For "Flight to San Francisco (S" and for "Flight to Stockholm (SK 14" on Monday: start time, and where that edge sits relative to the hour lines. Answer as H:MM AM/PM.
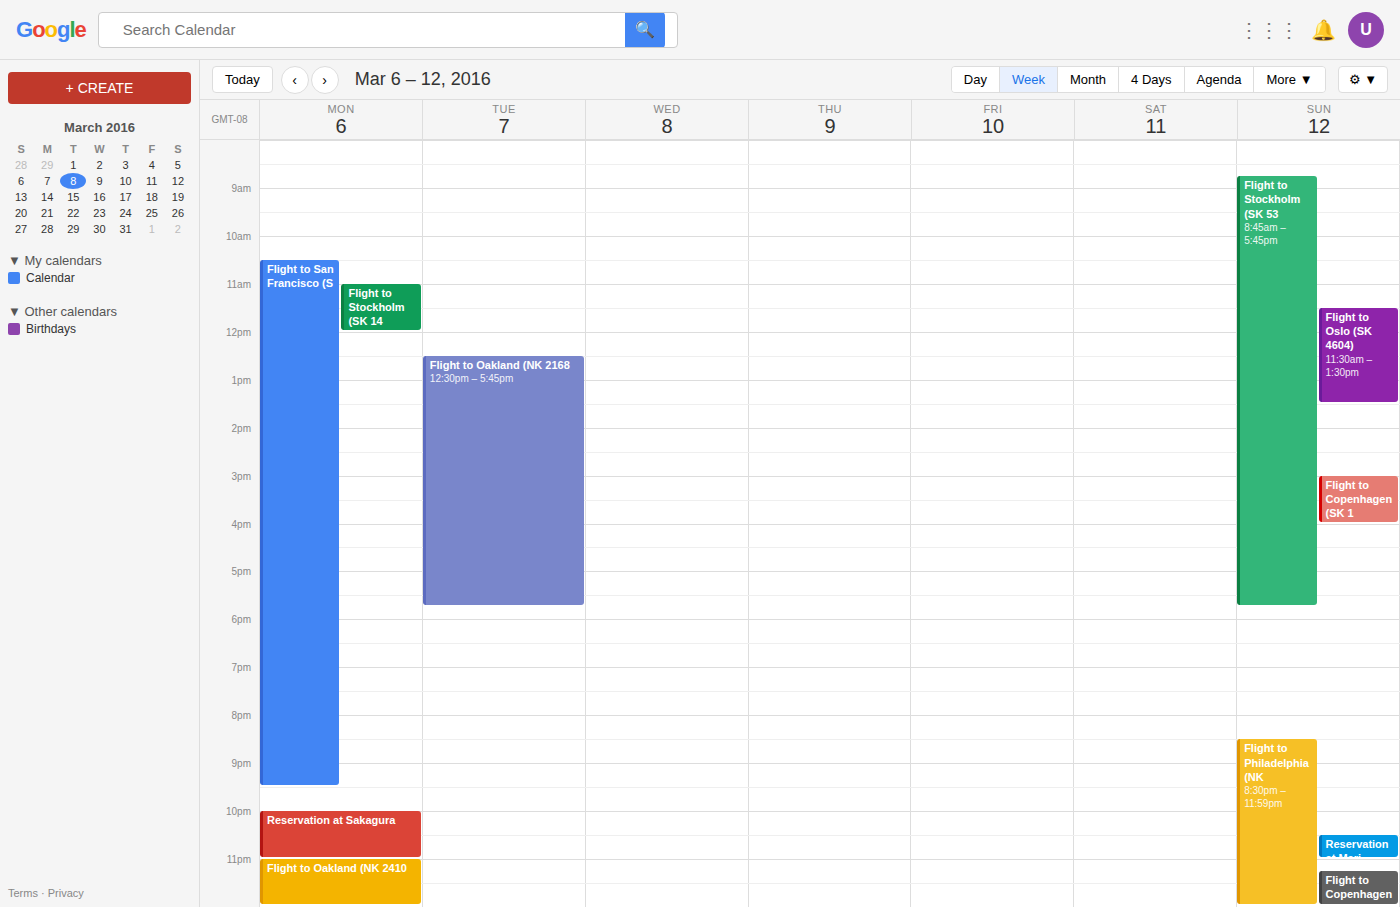
"Flight to San Francisco (S": 10:30 AM, halfway between the 10 AM and 11 AM lines. "Flight to Stockholm (SK 14": 11:00 AM, exactly on the 11 AM line.